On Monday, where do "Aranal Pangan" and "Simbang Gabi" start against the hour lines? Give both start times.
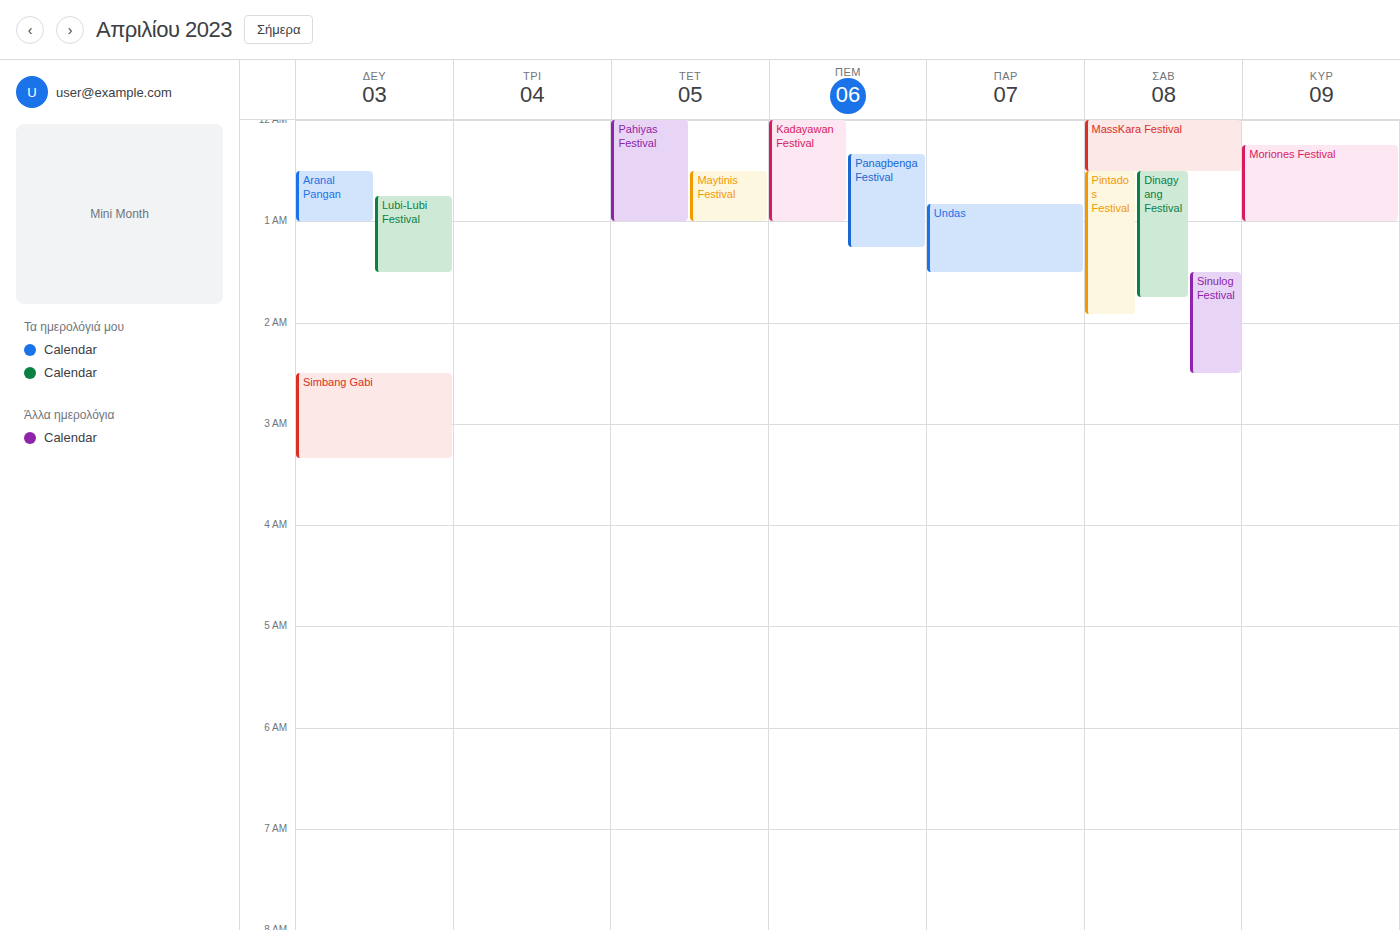
"Aranal Pangan": 12:30 AM, halfway between the 12 AM and 1 AM lines. "Simbang Gabi": 2:30 AM, halfway between the 2 AM and 3 AM lines.